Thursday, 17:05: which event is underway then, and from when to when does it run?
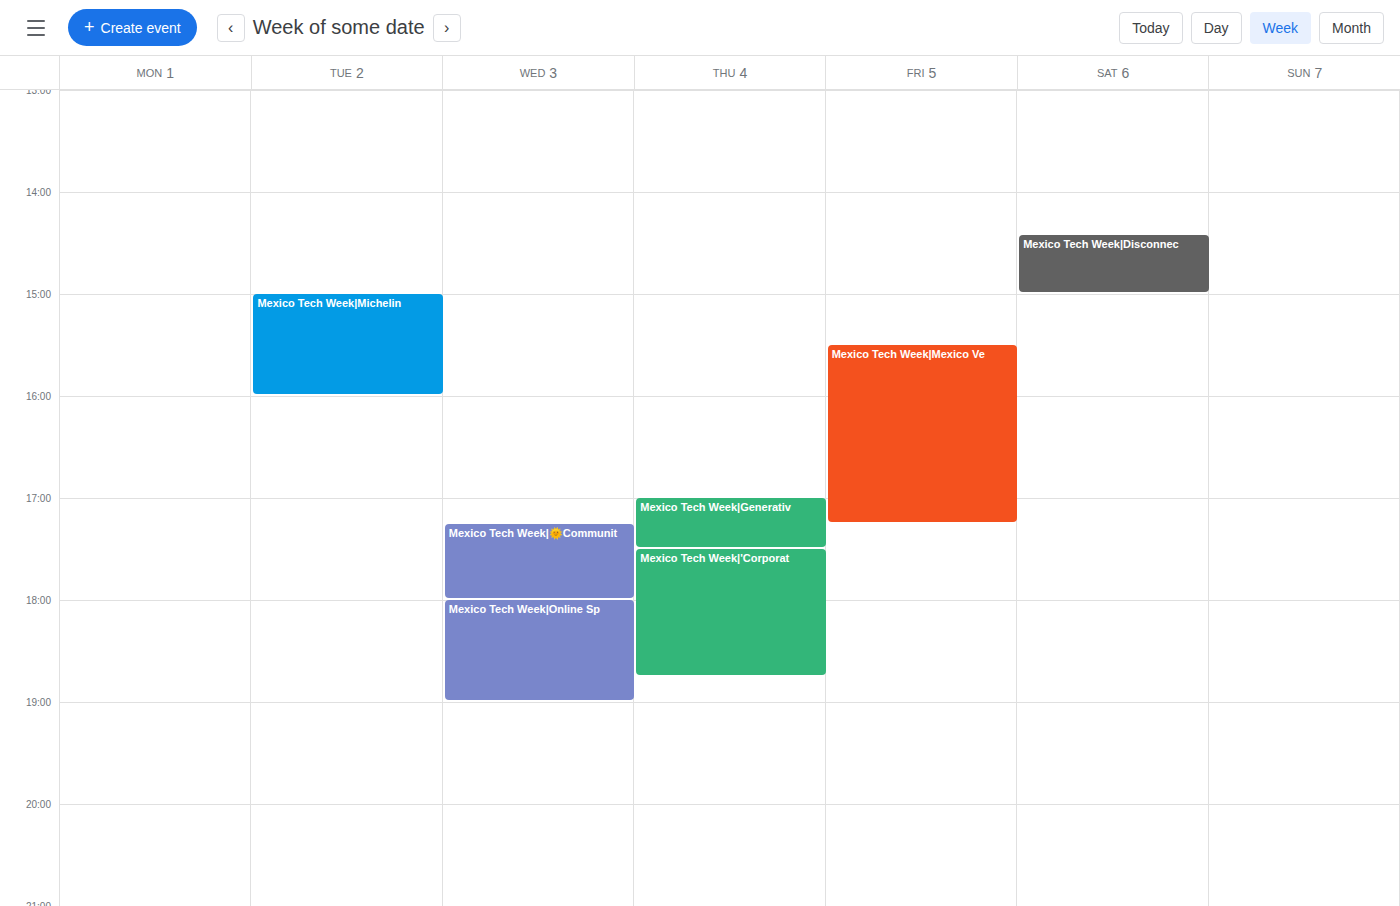
"Mexico Tech Week|Generativ", 17:00 to 17:30